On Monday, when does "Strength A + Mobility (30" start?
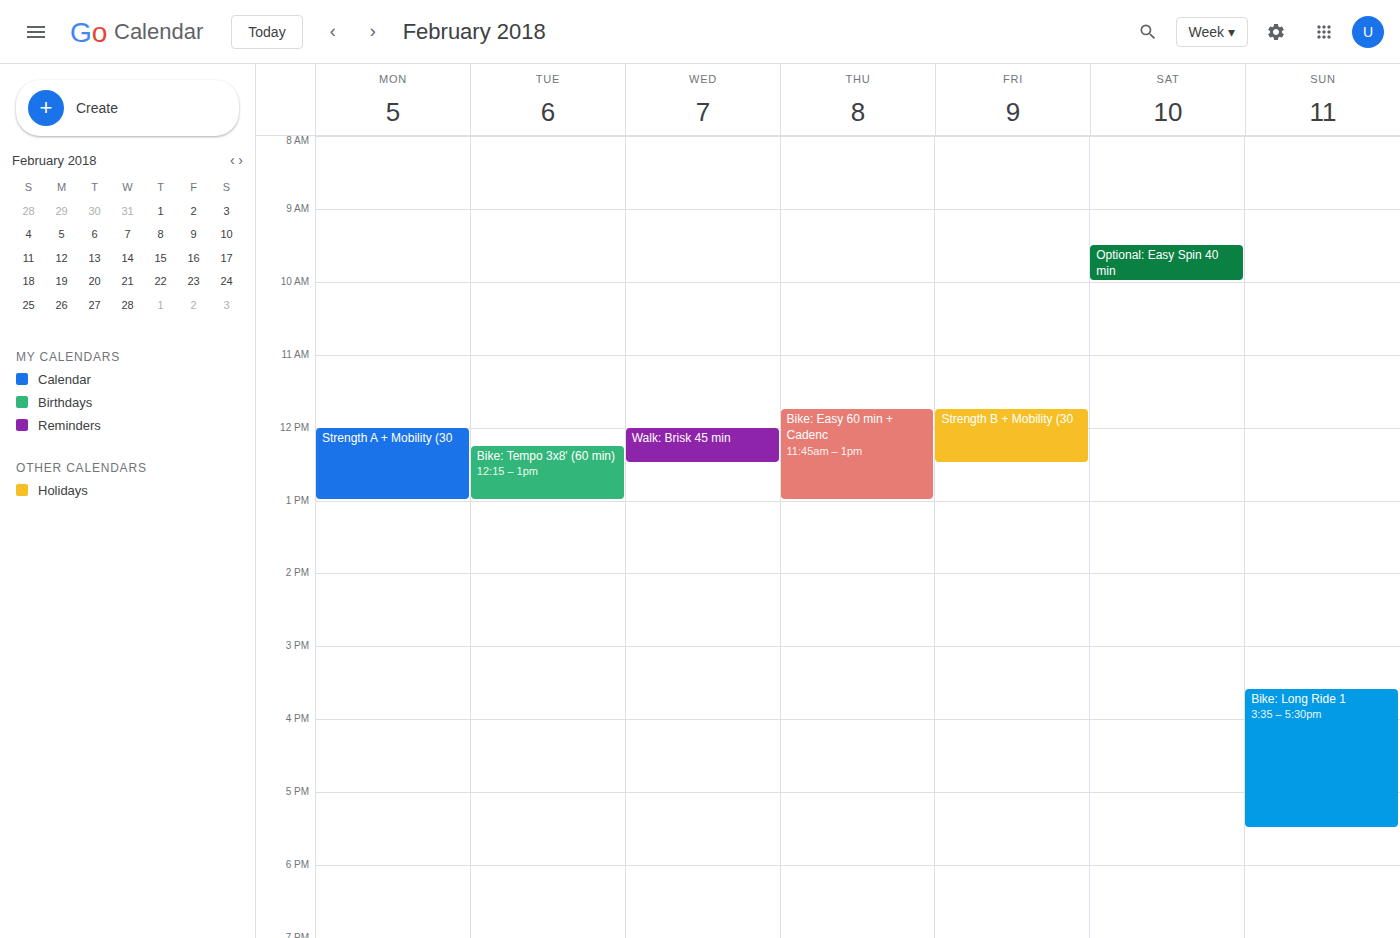
12:00 PM